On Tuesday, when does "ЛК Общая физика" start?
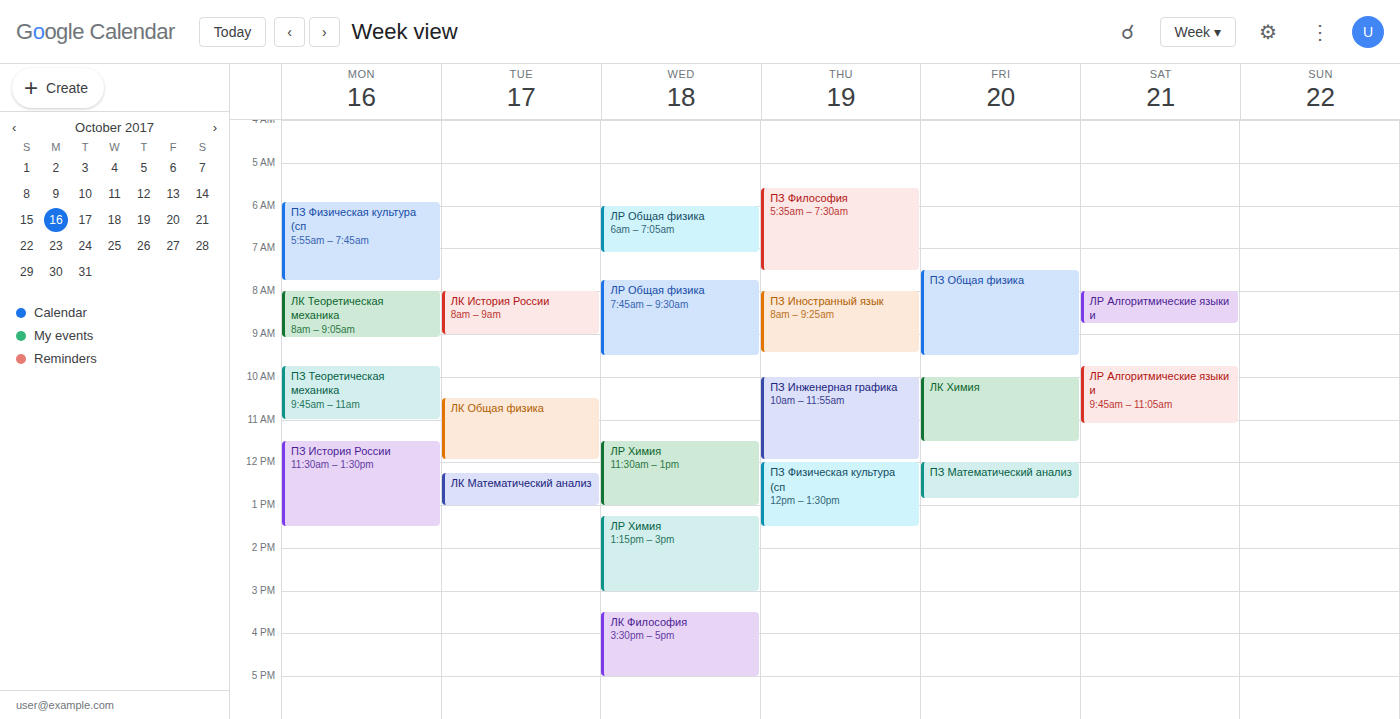
10:30 AM